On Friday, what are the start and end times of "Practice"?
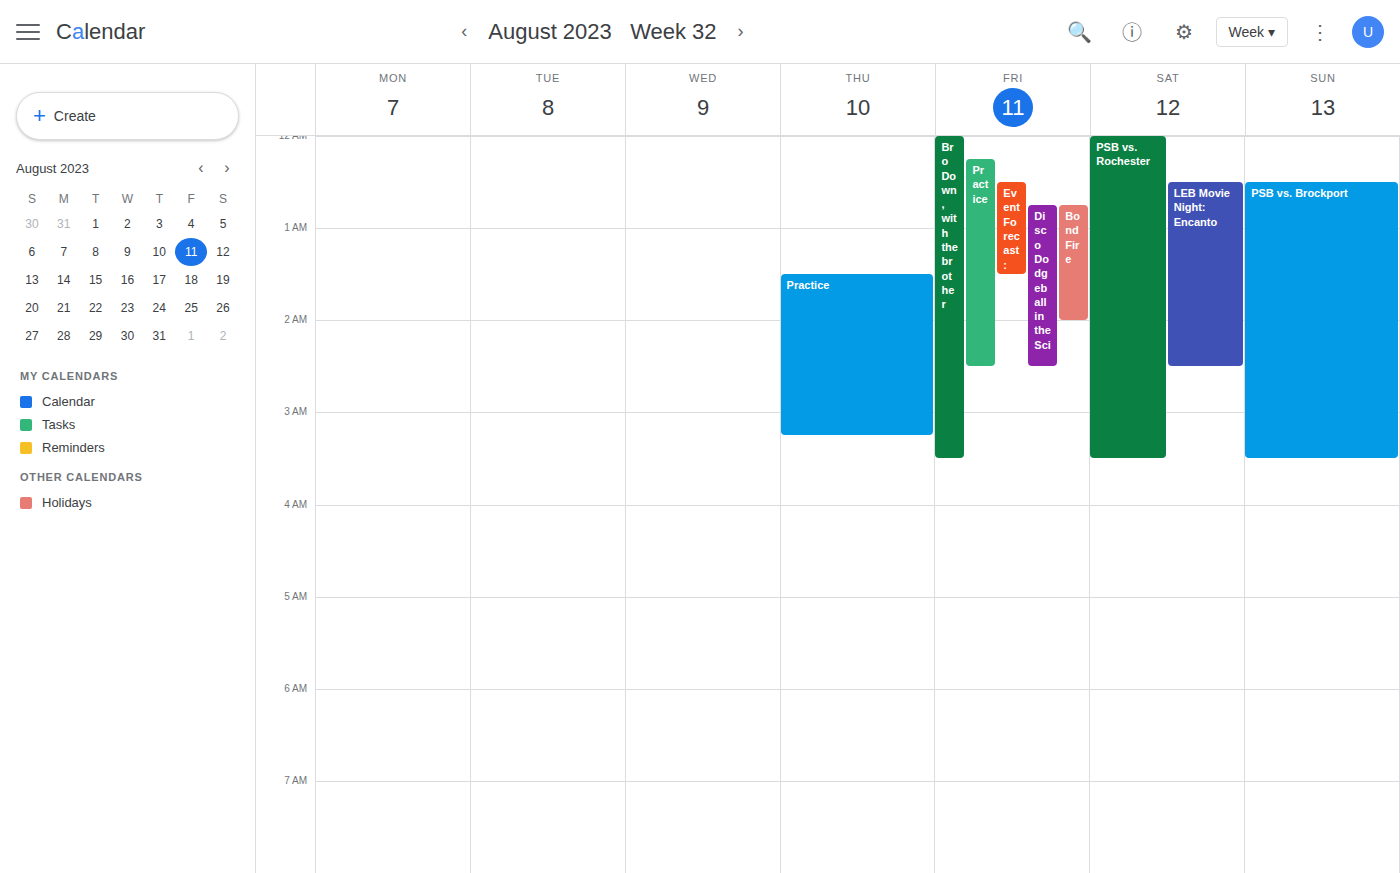
12:15 AM to 2:30 AM